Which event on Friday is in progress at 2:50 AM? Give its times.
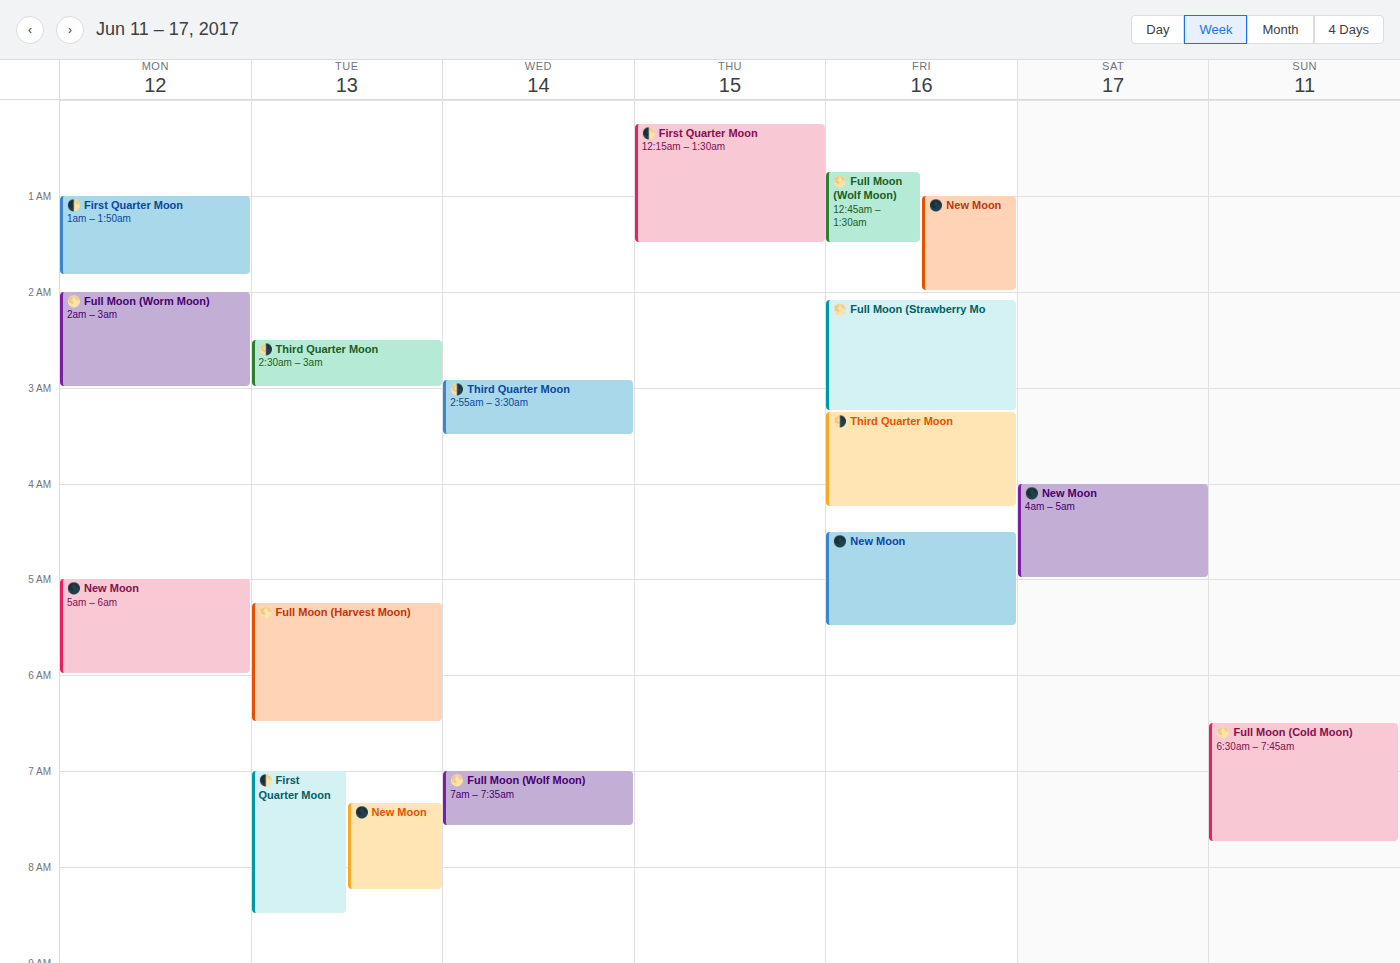
"🌕 Full Moon (Strawberry Mo", 2:05 AM to 3:15 AM